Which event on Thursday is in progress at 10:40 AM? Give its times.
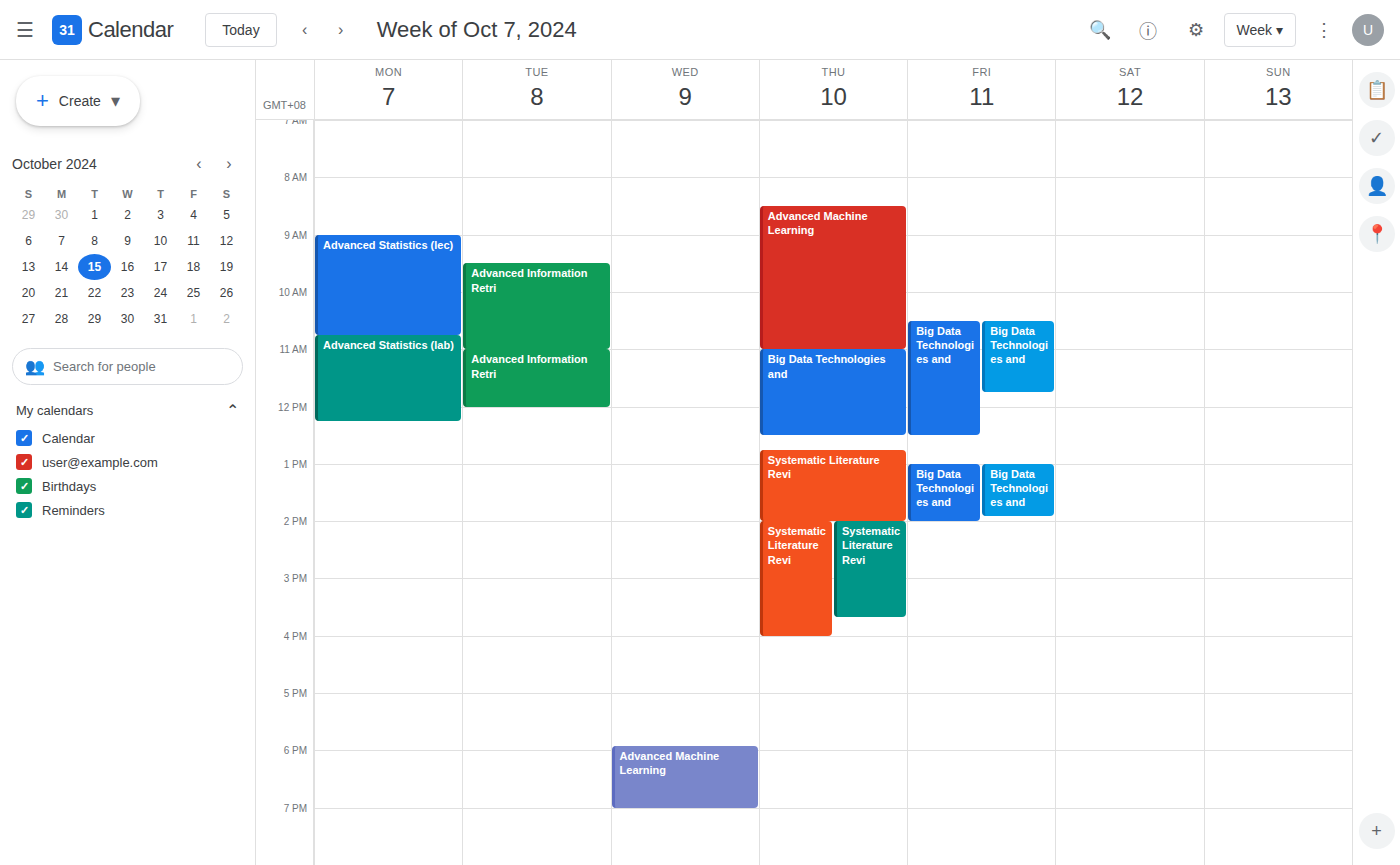
"Advanced Machine Learning", 8:30 AM to 11:00 AM